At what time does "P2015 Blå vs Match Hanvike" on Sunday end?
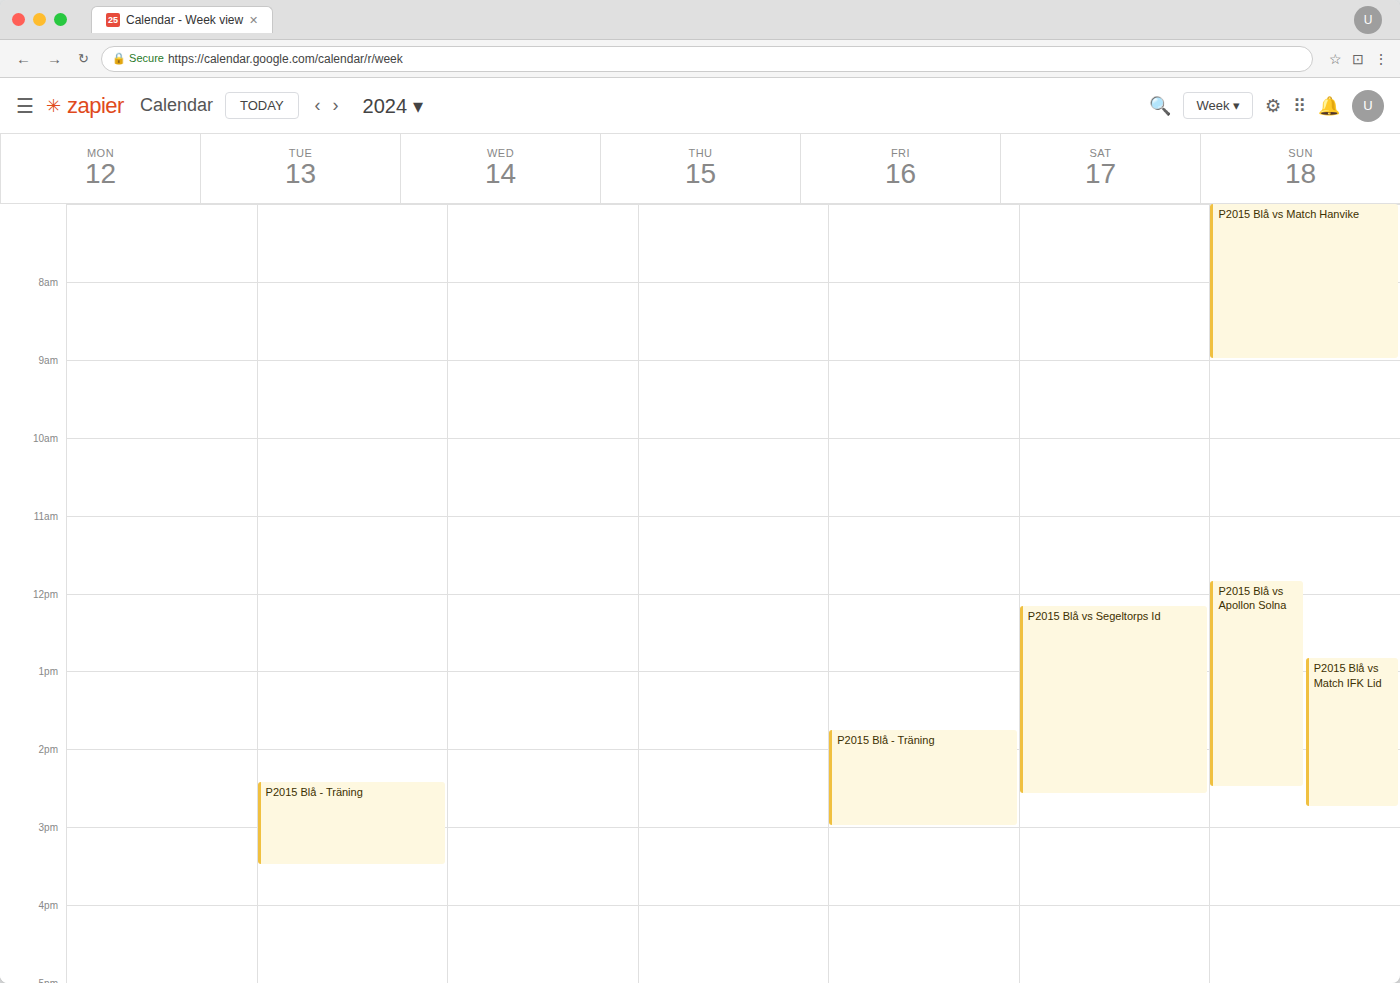
9:00 AM